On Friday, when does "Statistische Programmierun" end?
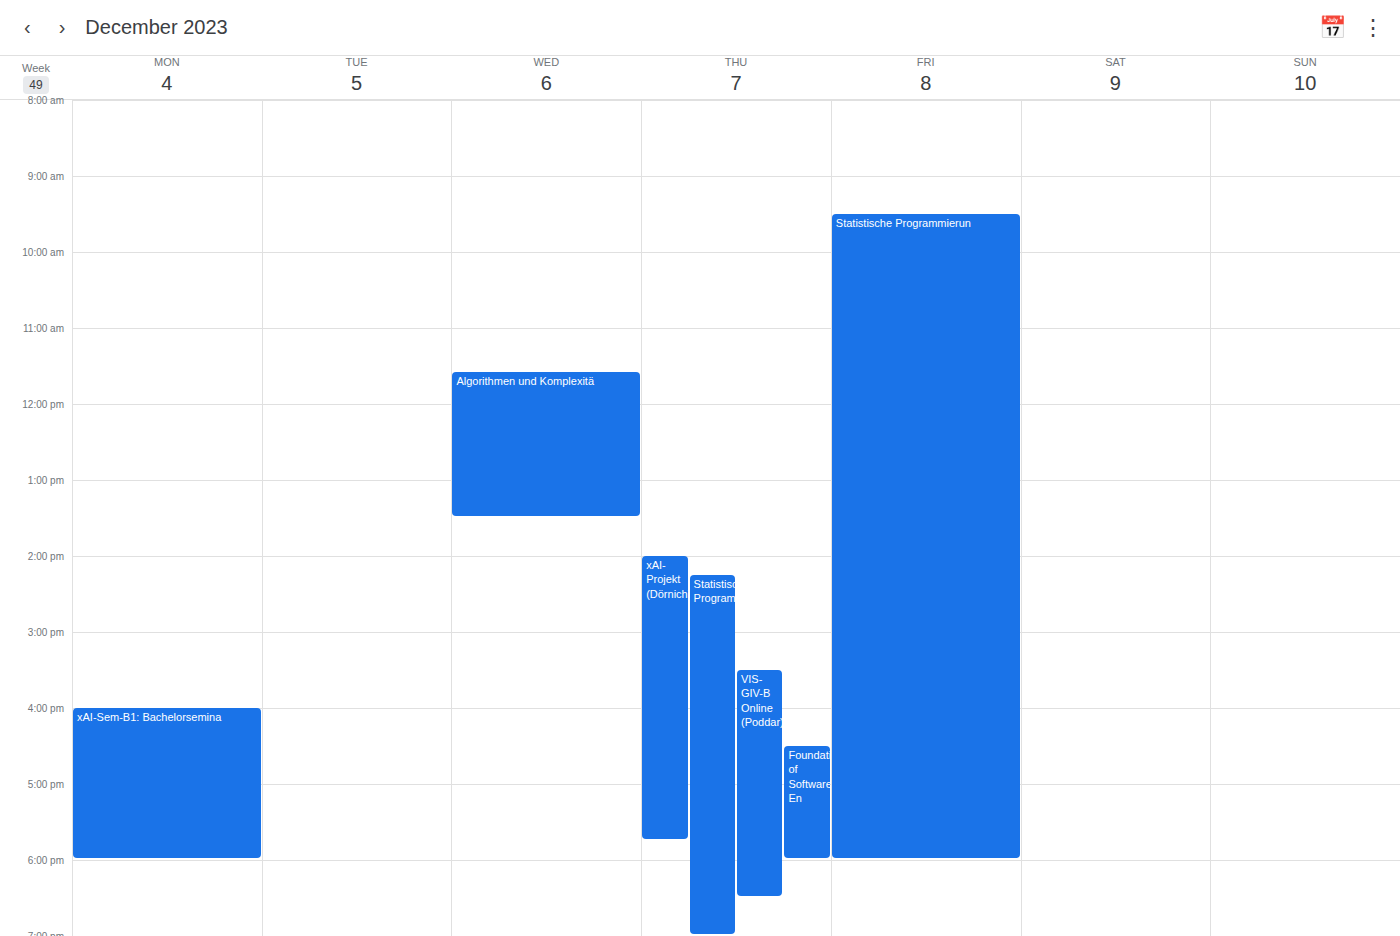
6:00 PM